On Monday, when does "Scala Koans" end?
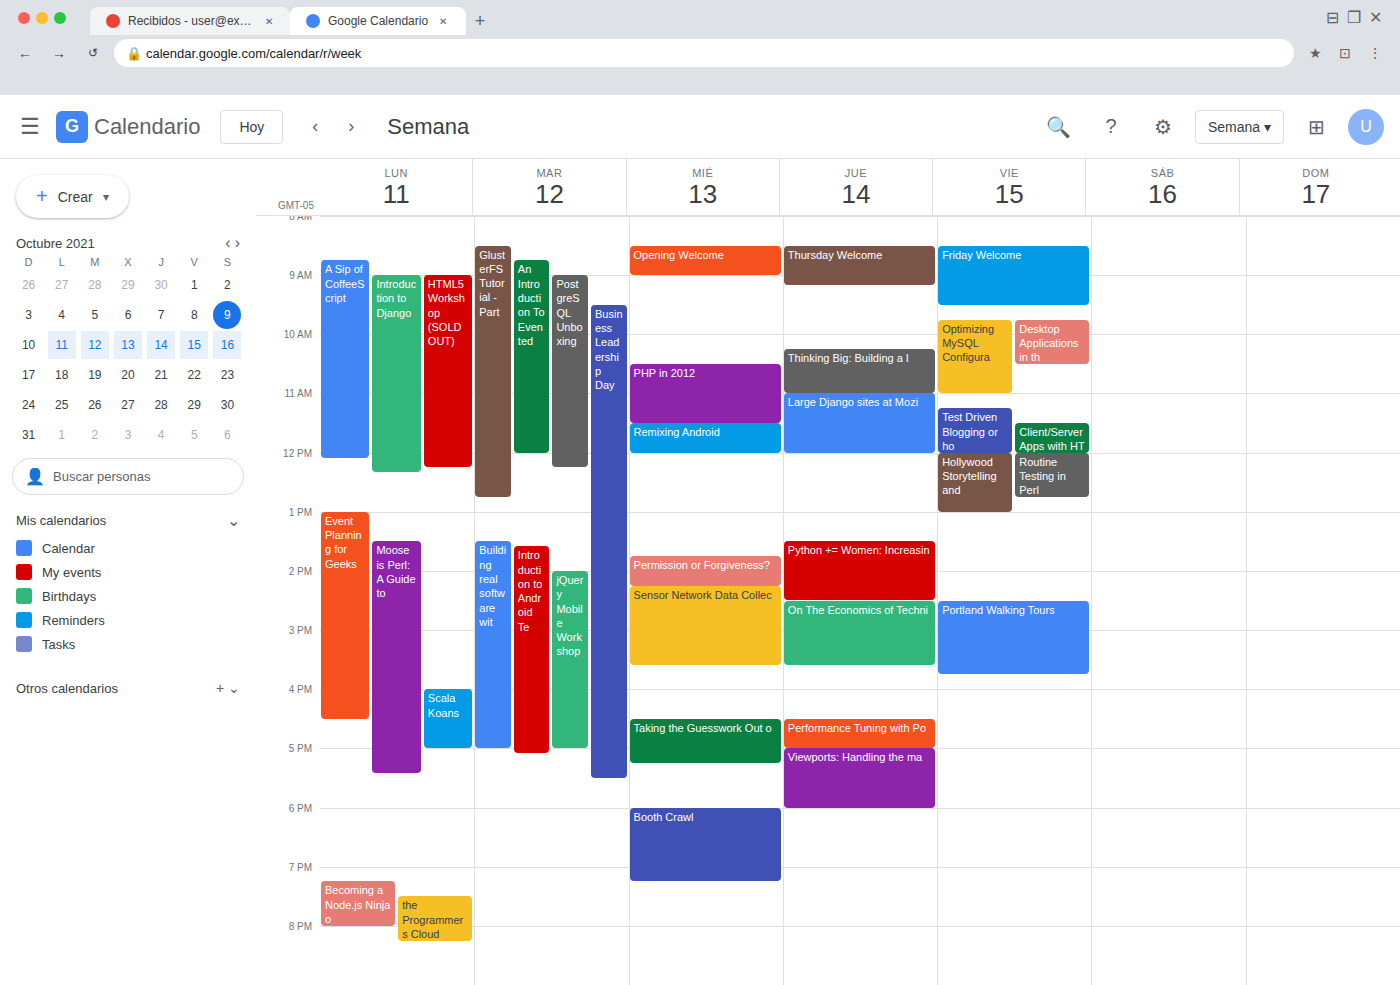
17:00